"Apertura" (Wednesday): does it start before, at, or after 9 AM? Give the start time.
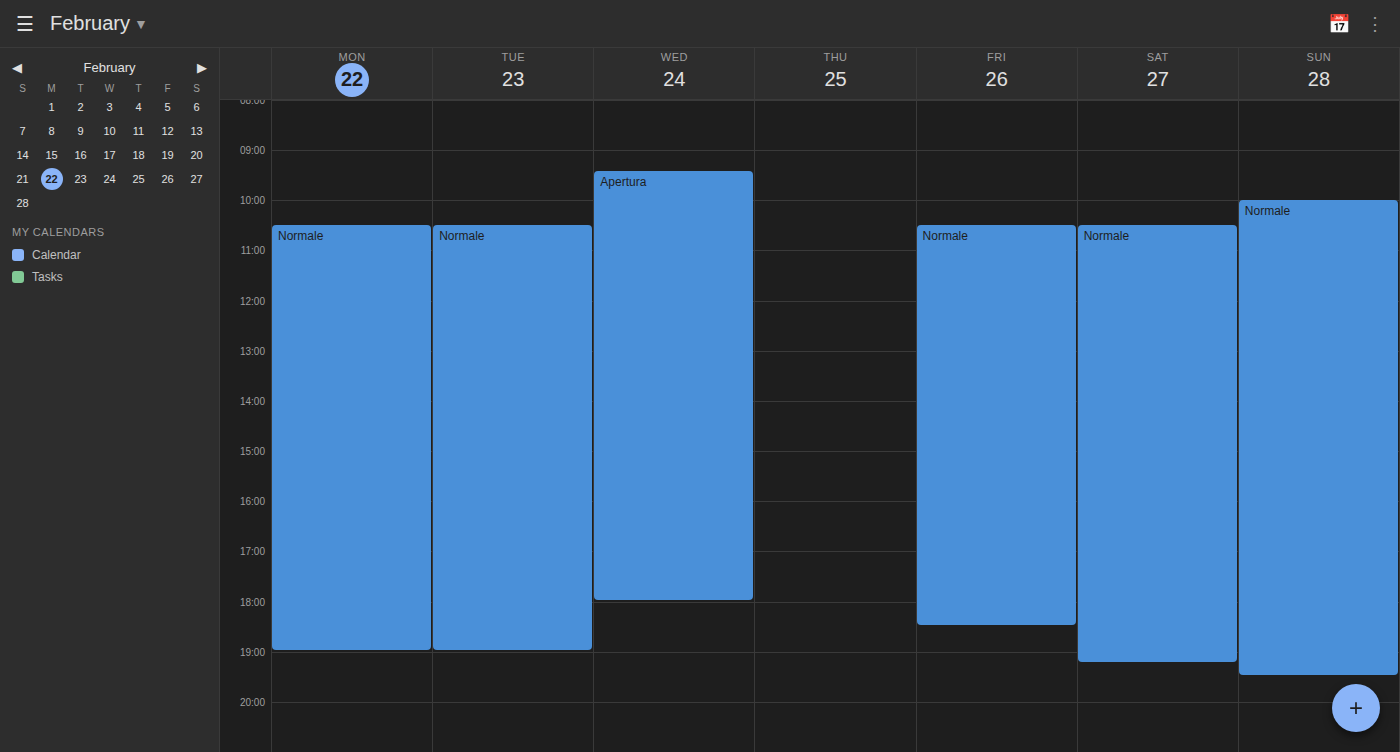
9:25 AM -- after 9 AM, 25 minutes below the 9 AM line.